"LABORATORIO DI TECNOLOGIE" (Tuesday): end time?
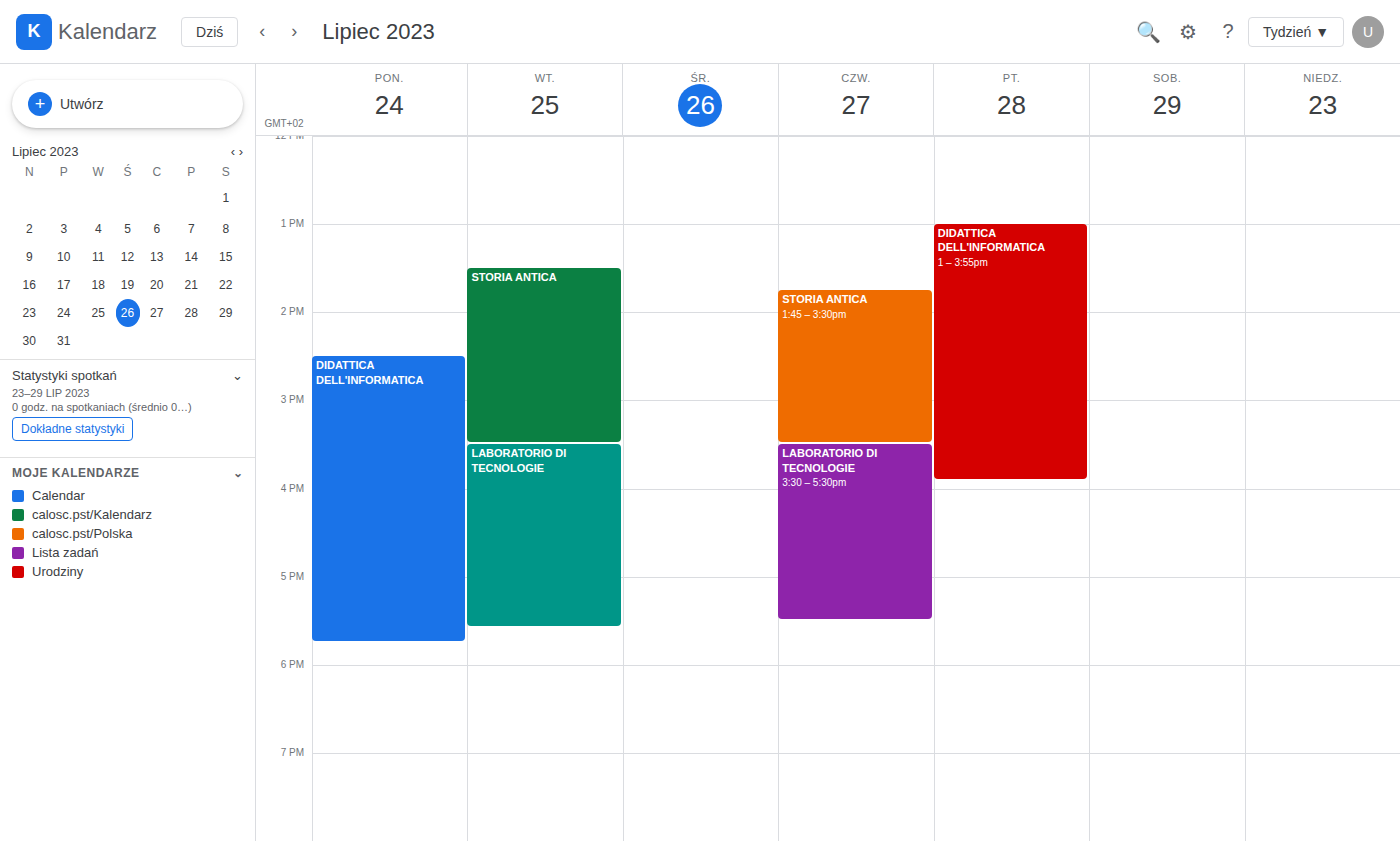
5:35 PM